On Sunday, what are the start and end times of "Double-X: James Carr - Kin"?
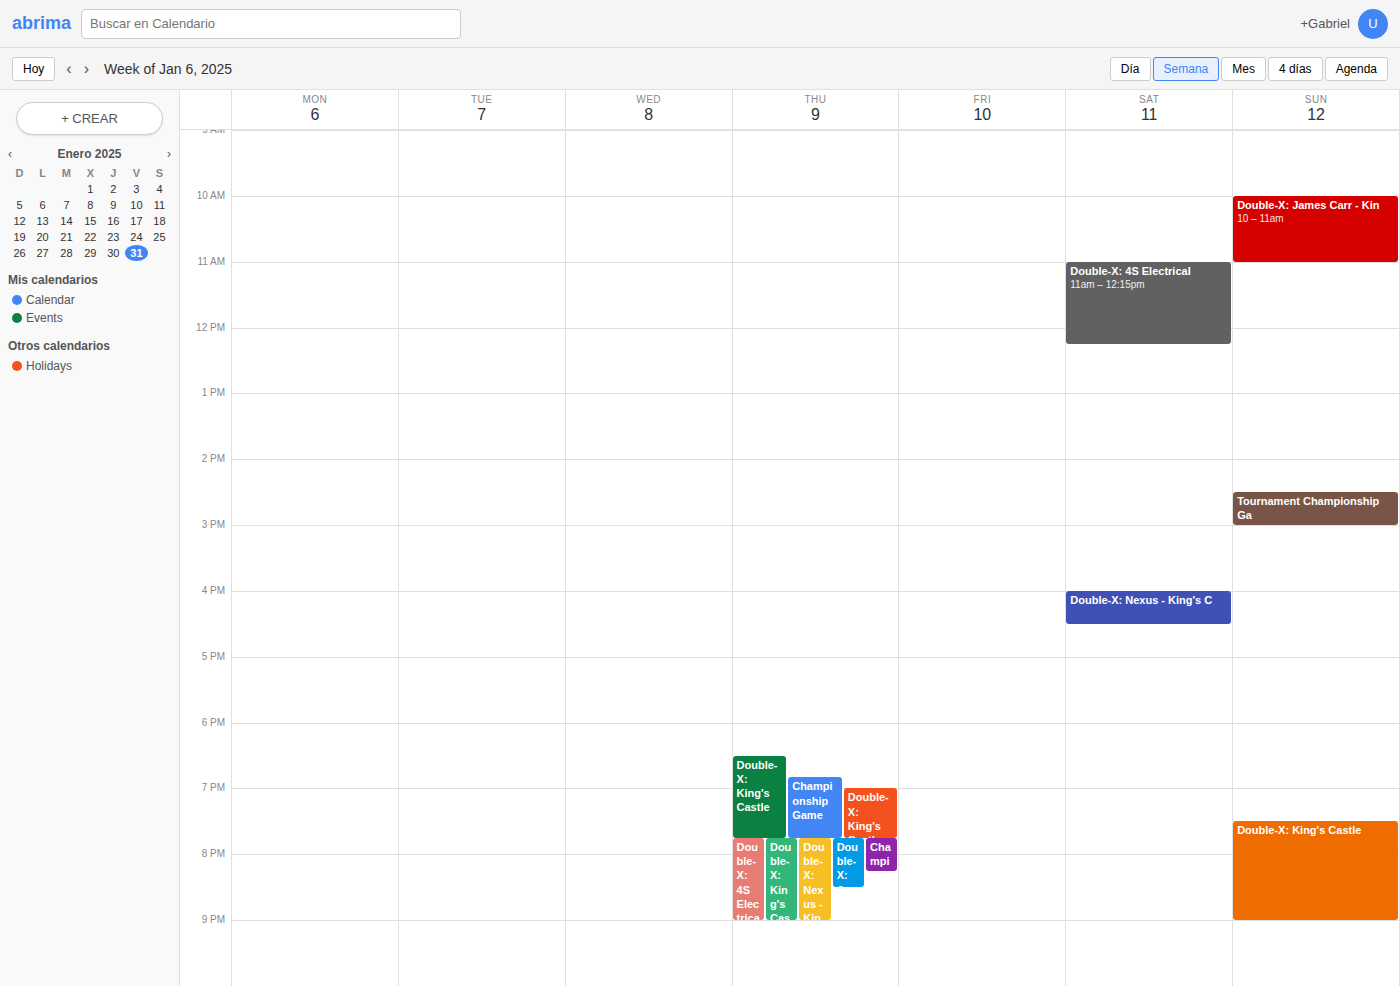
10:00 AM to 11:00 AM